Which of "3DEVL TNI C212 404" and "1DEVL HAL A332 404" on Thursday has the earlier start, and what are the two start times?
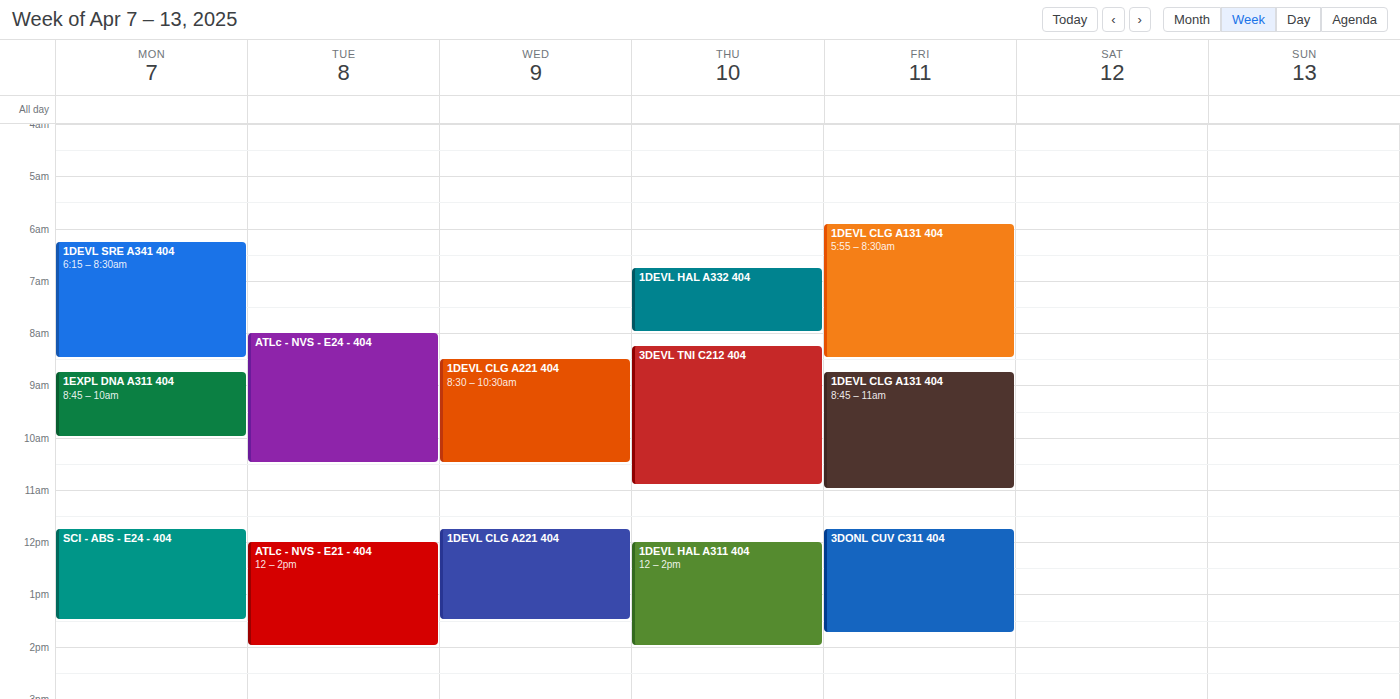
"1DEVL HAL A332 404" 6:45 AM; "3DEVL TNI C212 404" 8:15 AM.